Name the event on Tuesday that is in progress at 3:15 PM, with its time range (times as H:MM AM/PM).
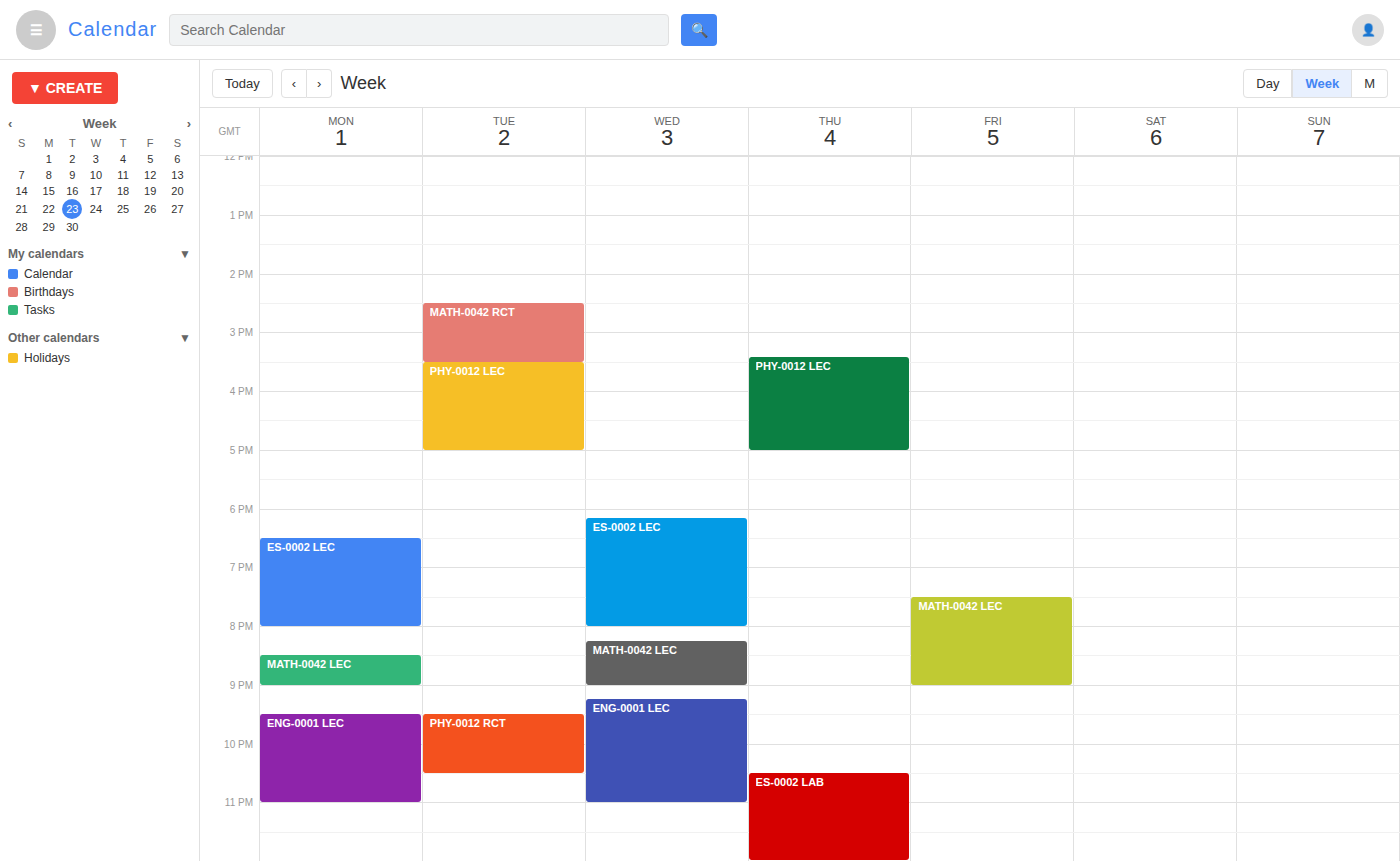
"MATH-0042 RCT", 2:30 PM to 3:30 PM